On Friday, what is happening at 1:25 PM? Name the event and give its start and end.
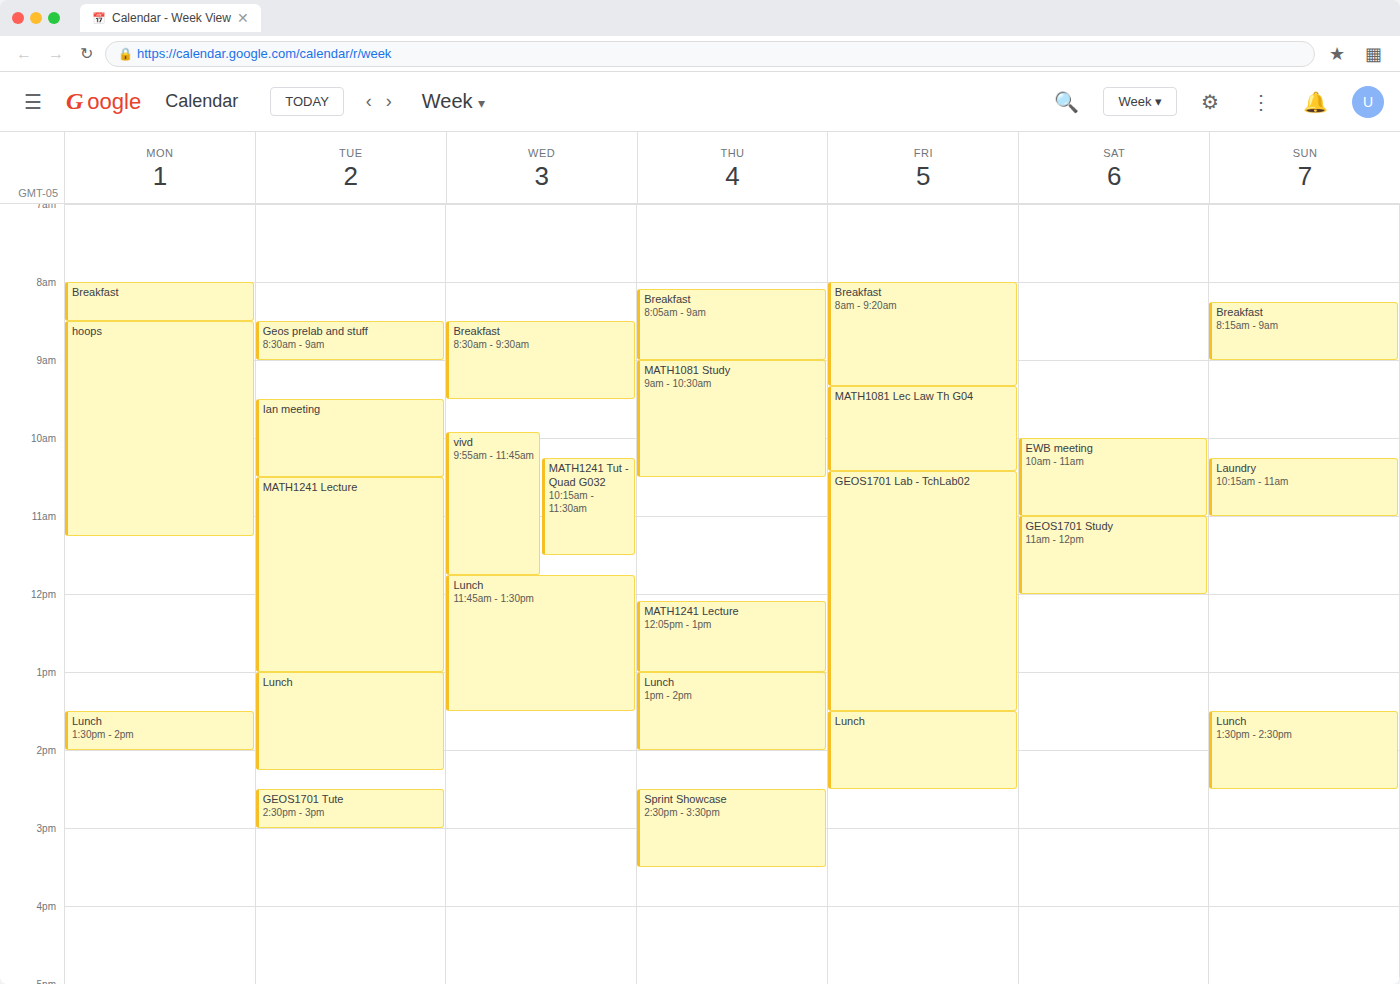
"GEOS1701 Lab - TchLab02", 10:25 AM to 1:30 PM